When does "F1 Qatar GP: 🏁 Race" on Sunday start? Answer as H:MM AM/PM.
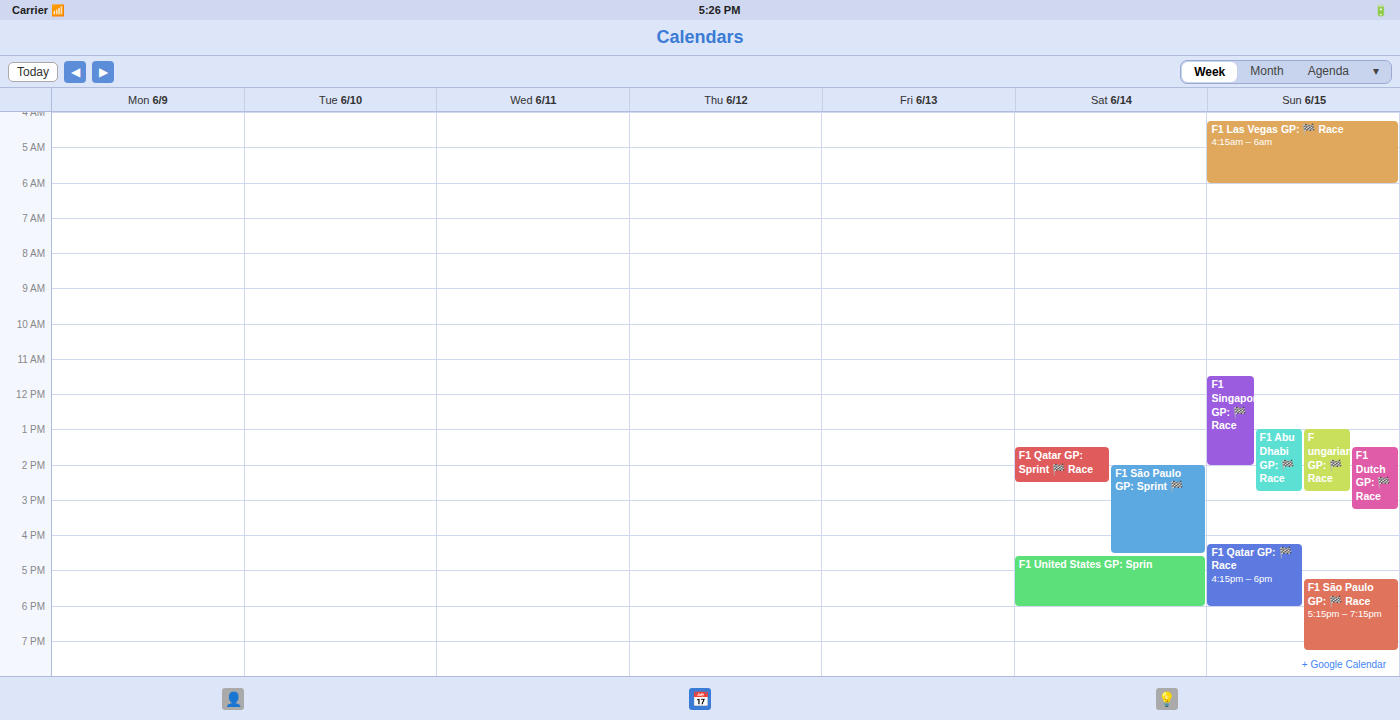
4:15 PM